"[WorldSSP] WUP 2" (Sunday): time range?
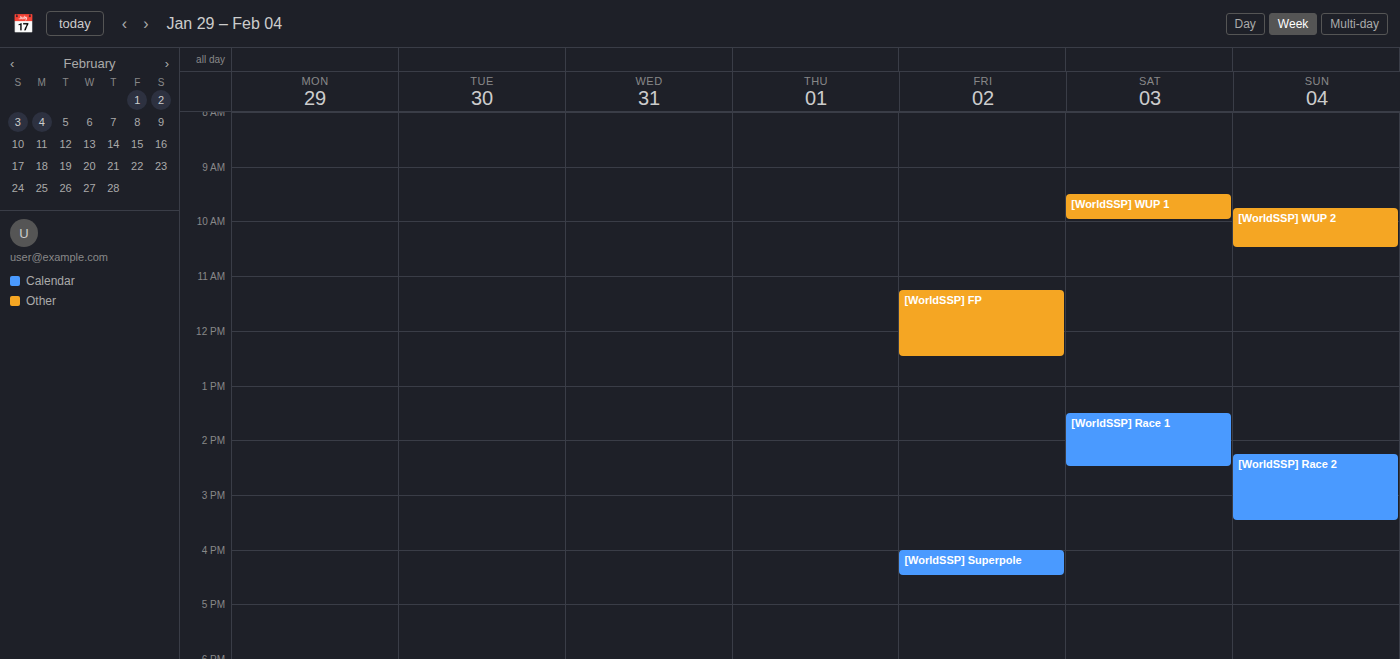
9:45 AM to 10:30 AM